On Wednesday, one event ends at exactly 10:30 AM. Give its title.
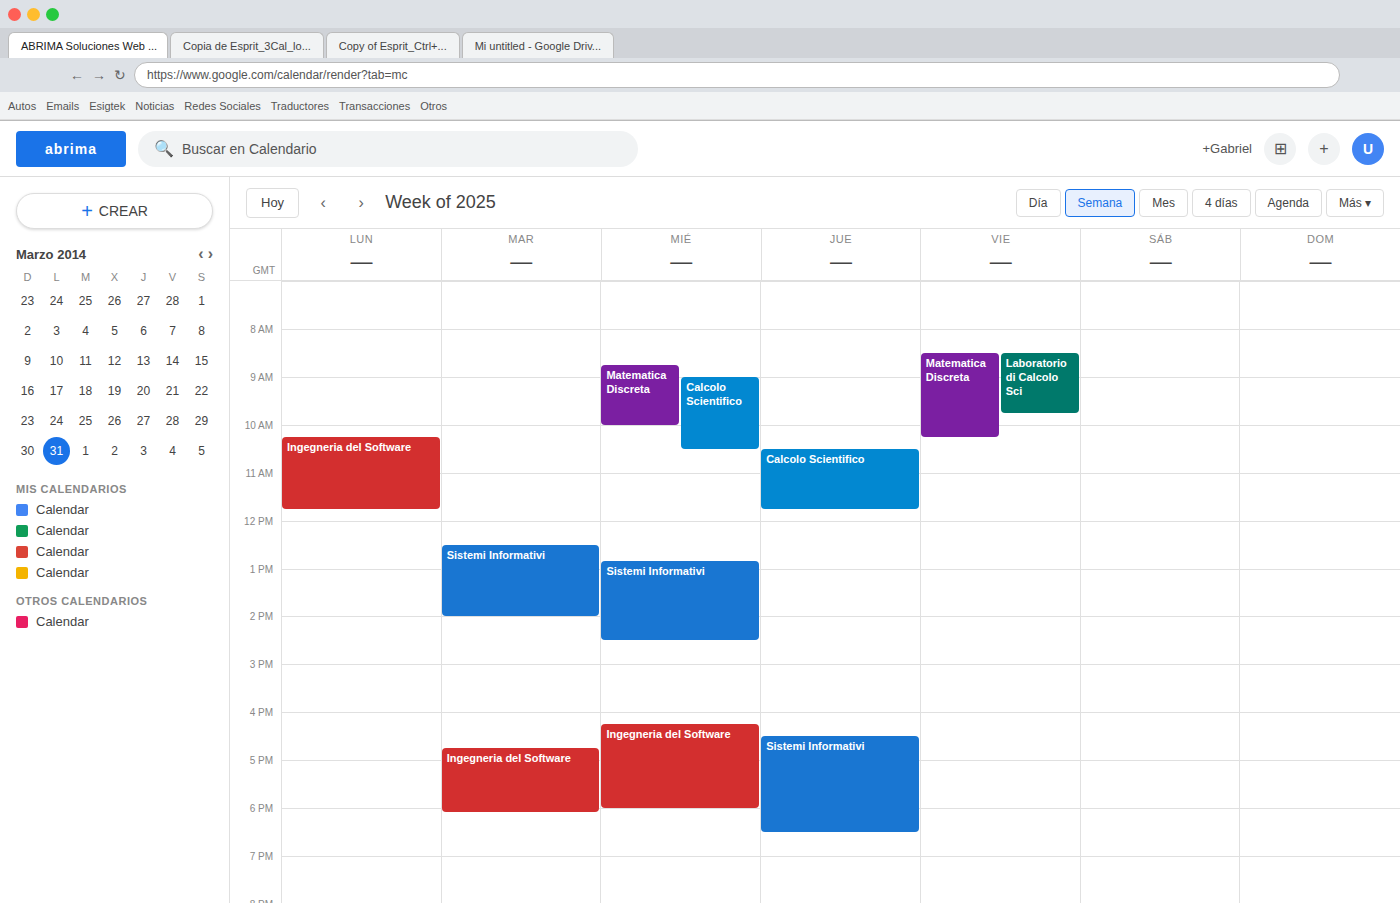
"Calcolo Scientifico"